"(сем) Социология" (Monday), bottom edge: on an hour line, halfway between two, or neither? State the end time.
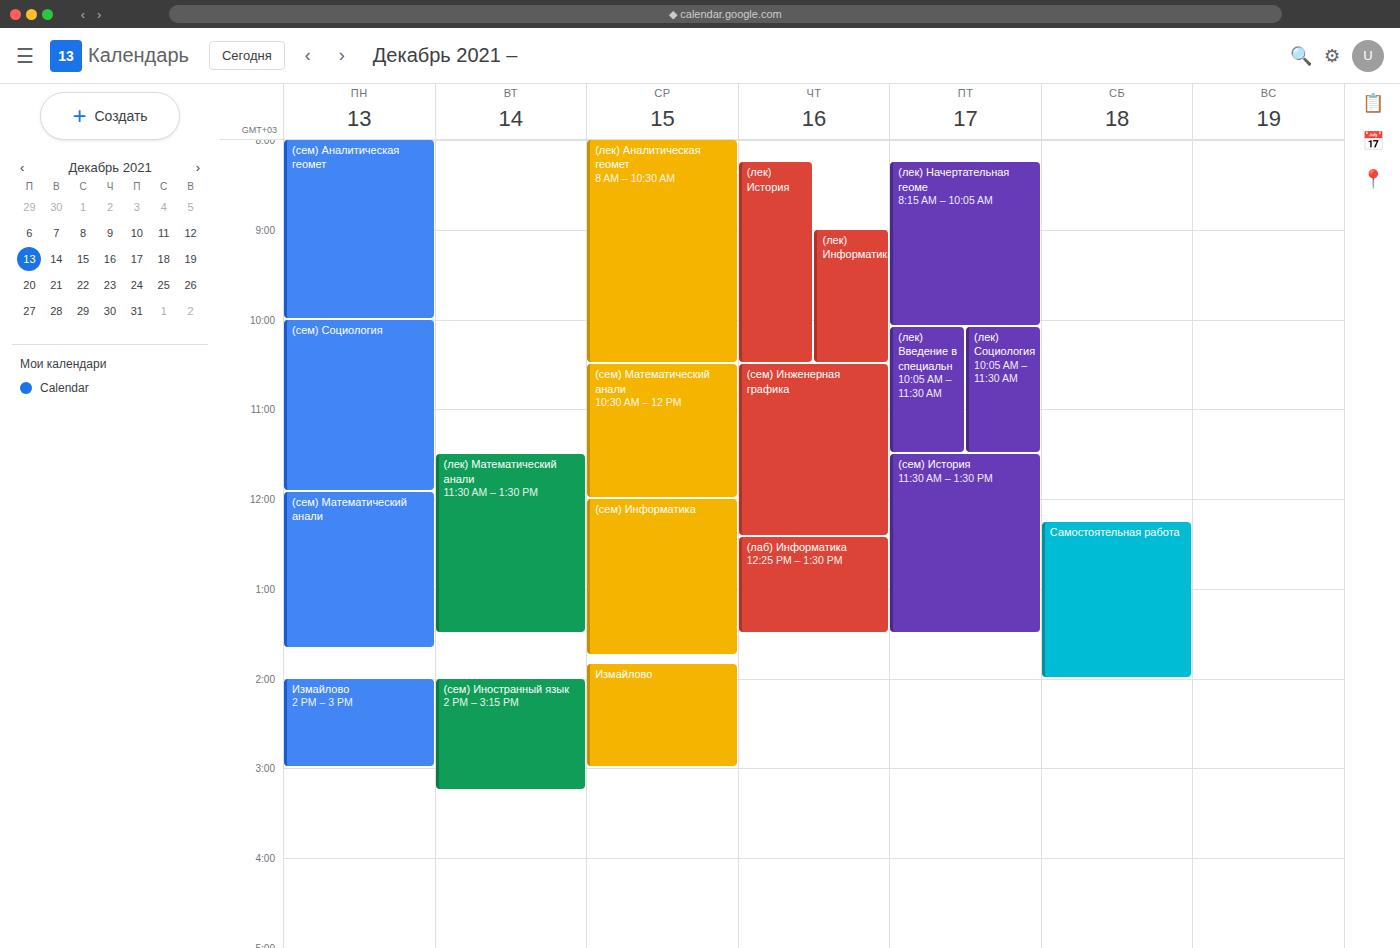
11:55 AM -- neither: 55 minutes below the 11 AM line and 5 minutes above the 12 PM line.